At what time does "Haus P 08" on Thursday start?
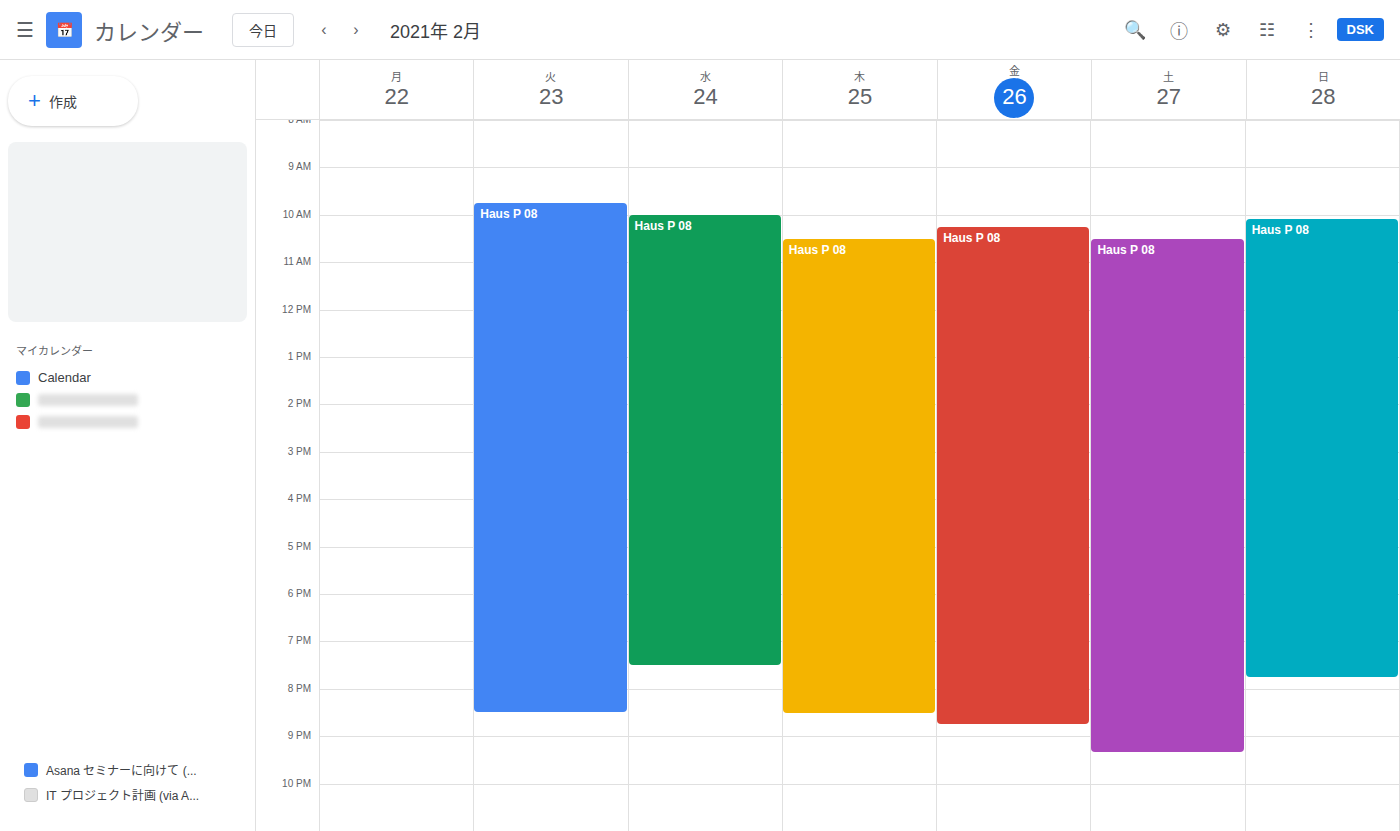
10:30 AM